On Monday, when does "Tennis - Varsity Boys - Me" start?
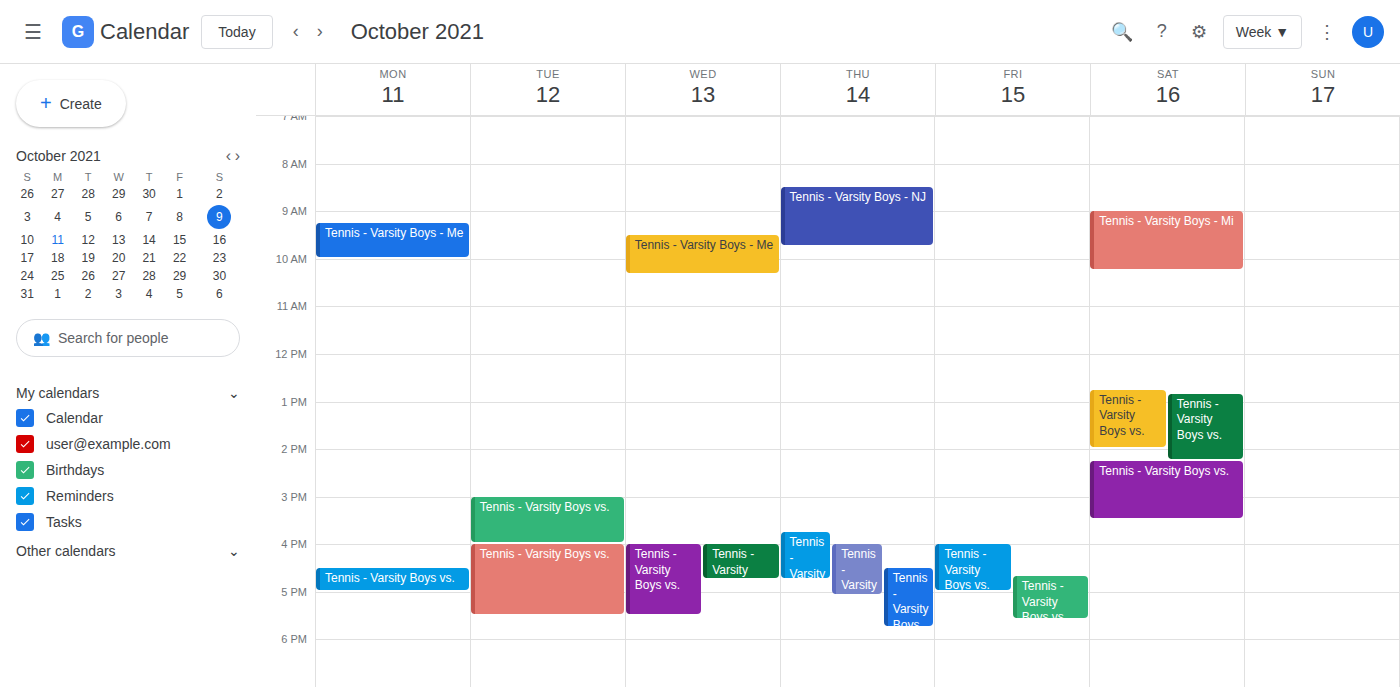
9:15 AM